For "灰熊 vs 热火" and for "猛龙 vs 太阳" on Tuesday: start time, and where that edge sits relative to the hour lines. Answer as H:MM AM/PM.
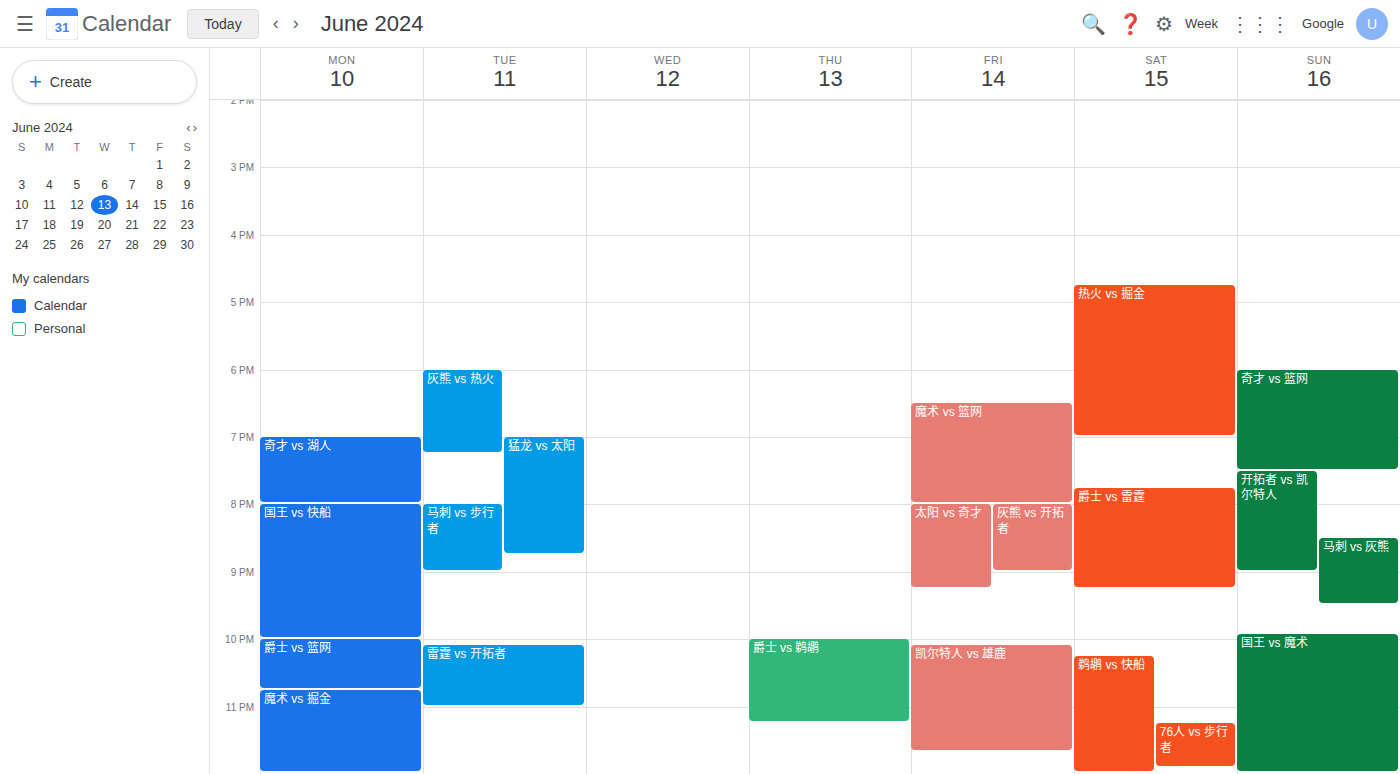
"灰熊 vs 热火": 6:00 PM, exactly on the 6 PM line. "猛龙 vs 太阳": 7:00 PM, exactly on the 7 PM line.